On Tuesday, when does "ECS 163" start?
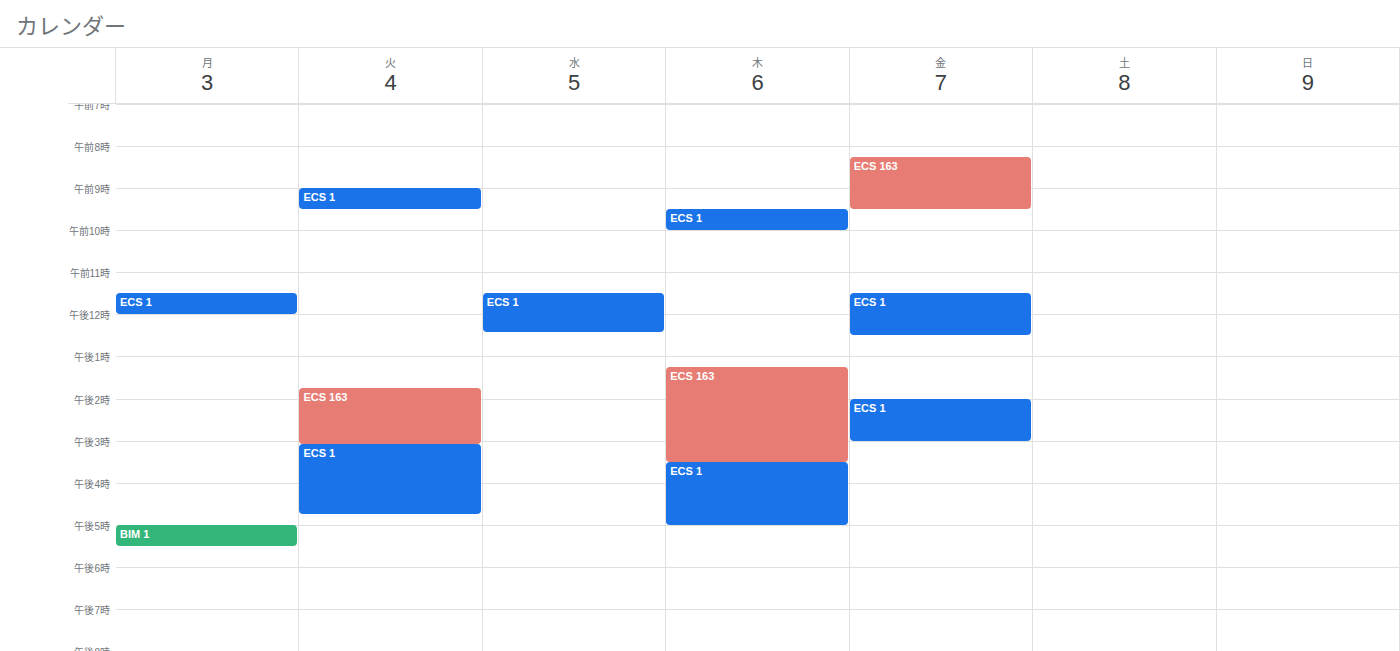
1:45 PM